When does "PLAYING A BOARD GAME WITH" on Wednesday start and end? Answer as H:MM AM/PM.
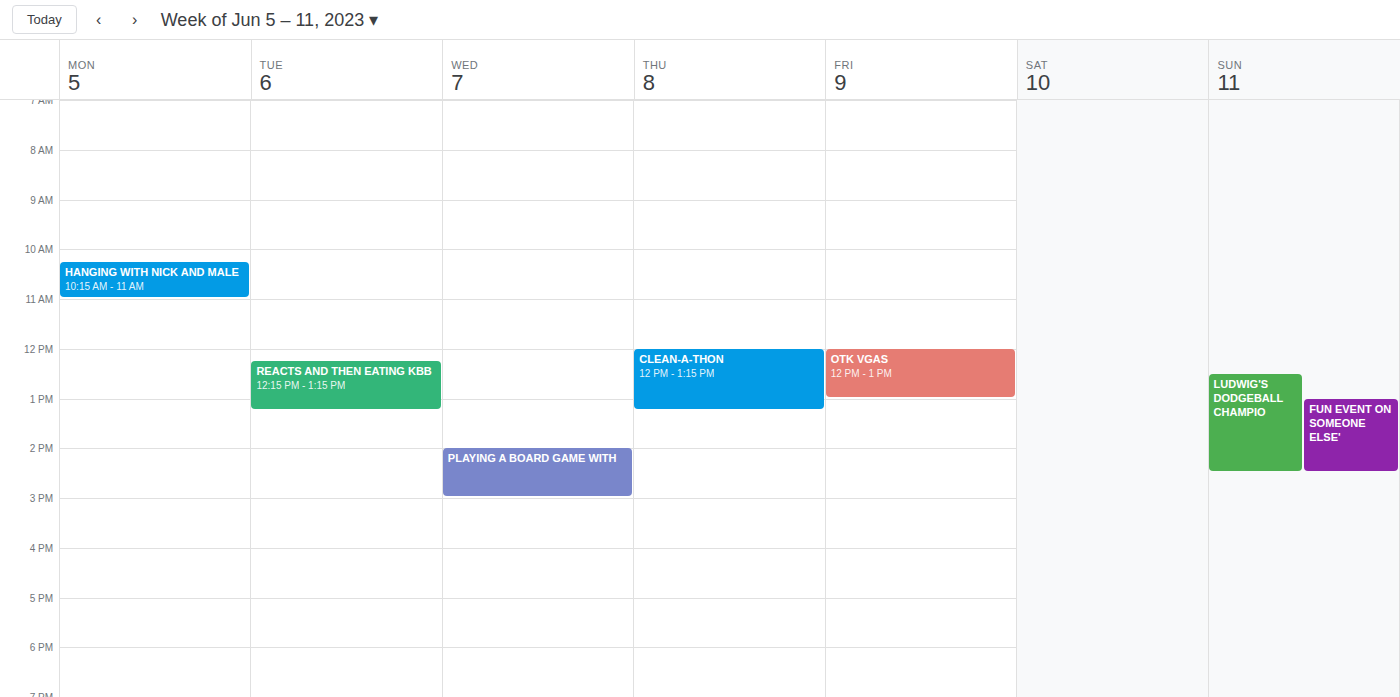
2:00 PM to 3:00 PM